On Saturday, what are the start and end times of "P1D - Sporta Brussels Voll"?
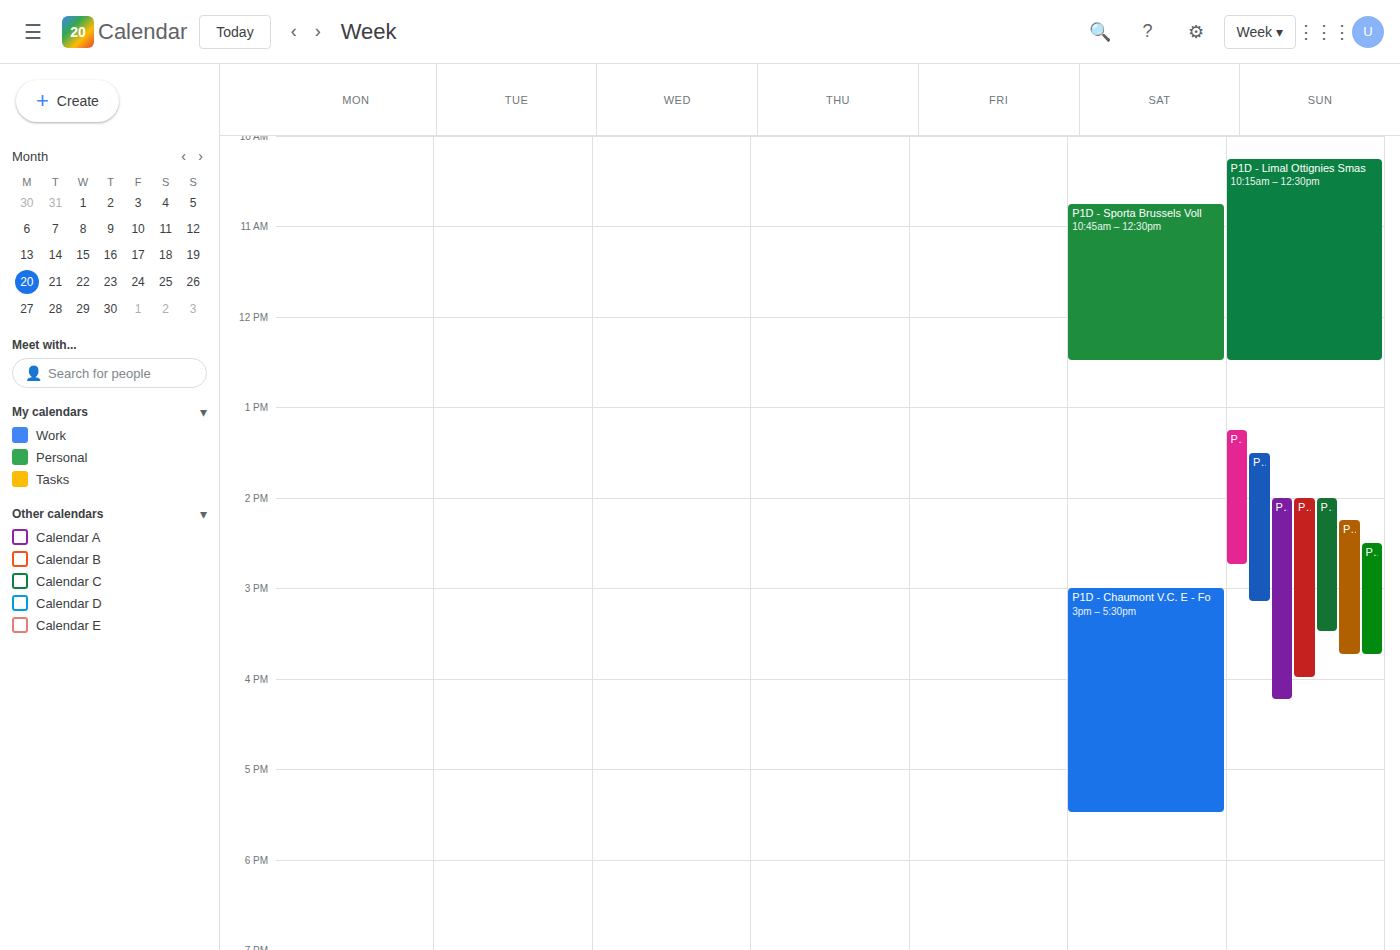
10:45 AM to 12:30 PM